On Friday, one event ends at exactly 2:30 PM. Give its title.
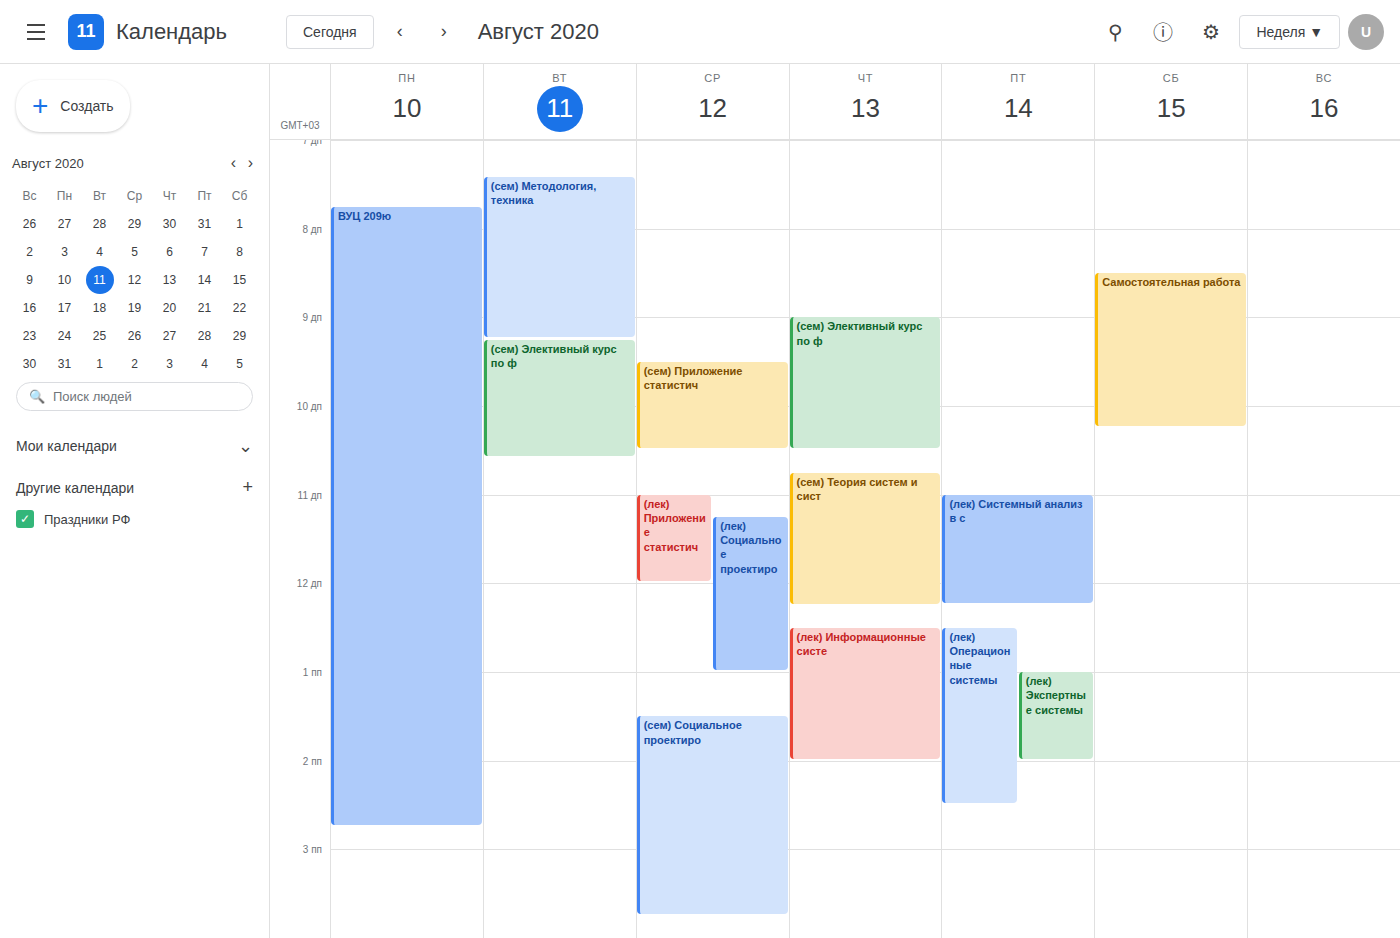
"(лек) Операционные системы"